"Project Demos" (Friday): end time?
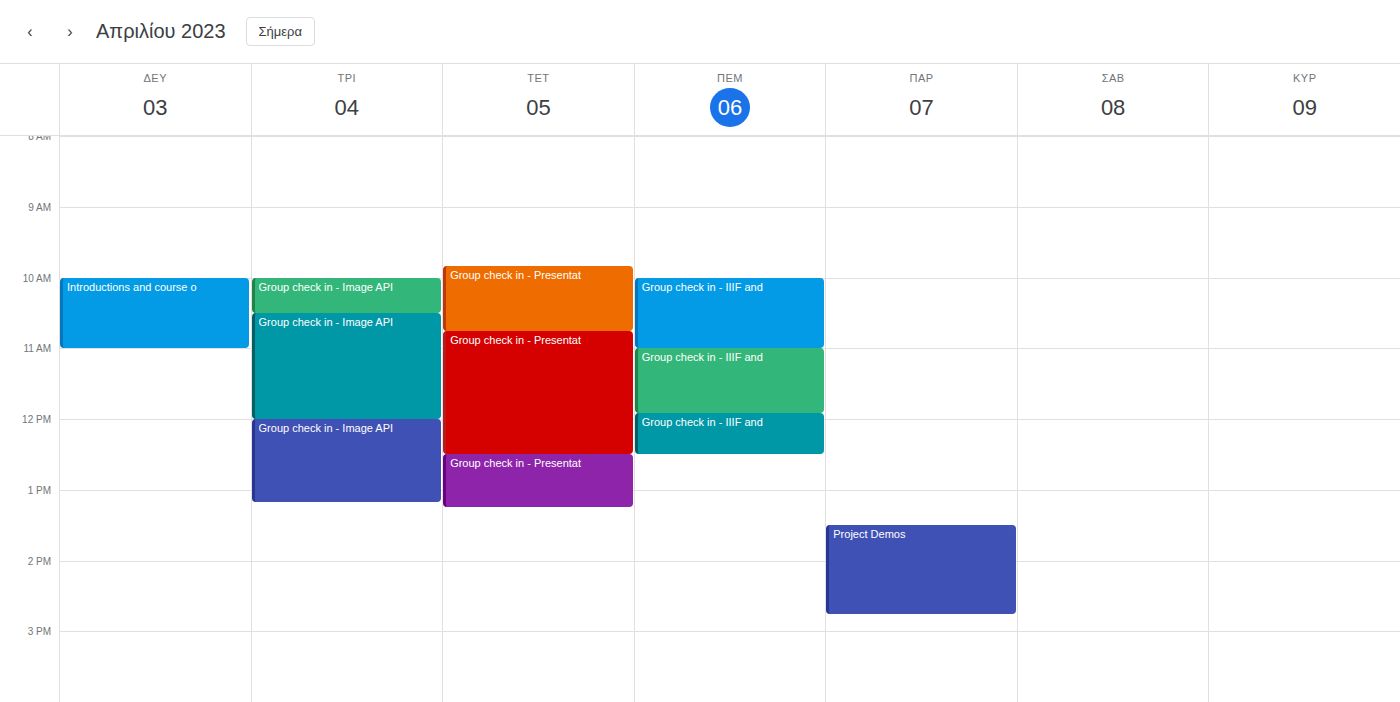
14:45